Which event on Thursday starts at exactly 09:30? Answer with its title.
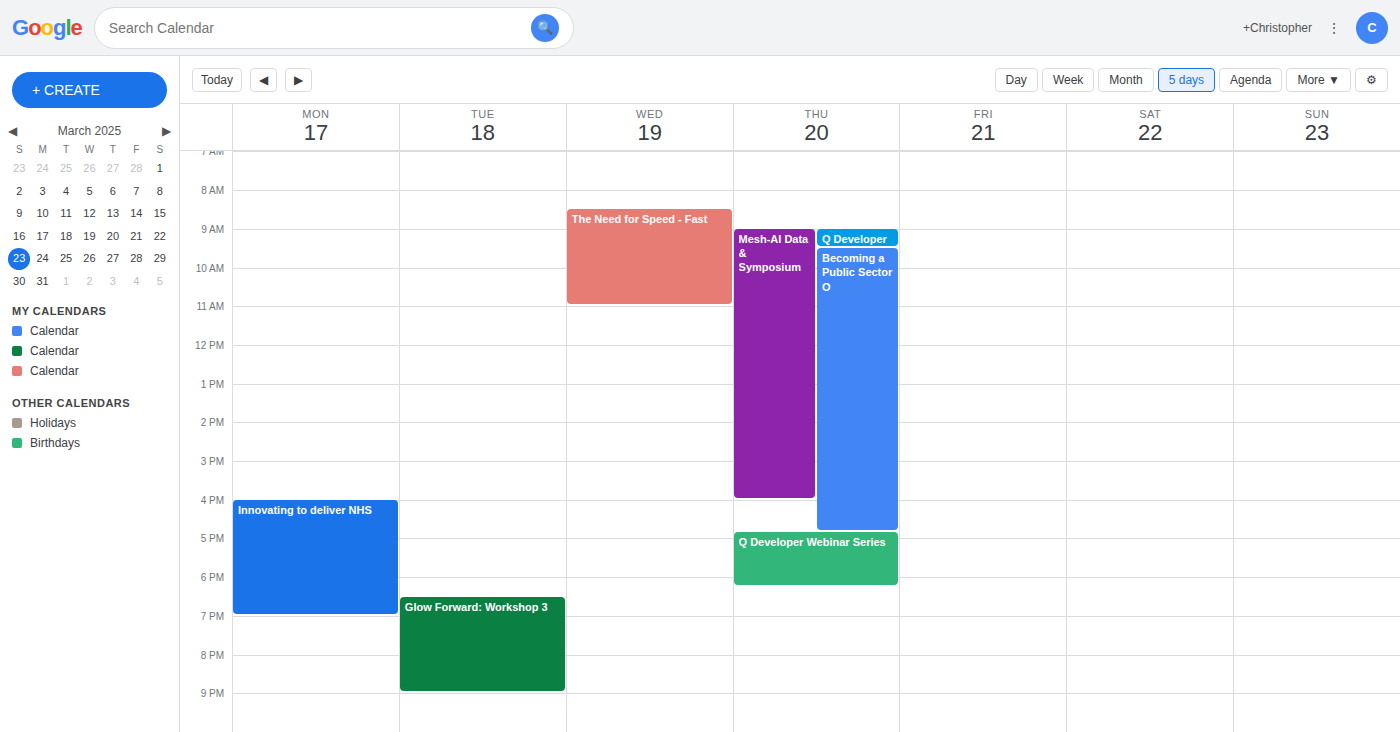
"Becoming a Public Sector O"